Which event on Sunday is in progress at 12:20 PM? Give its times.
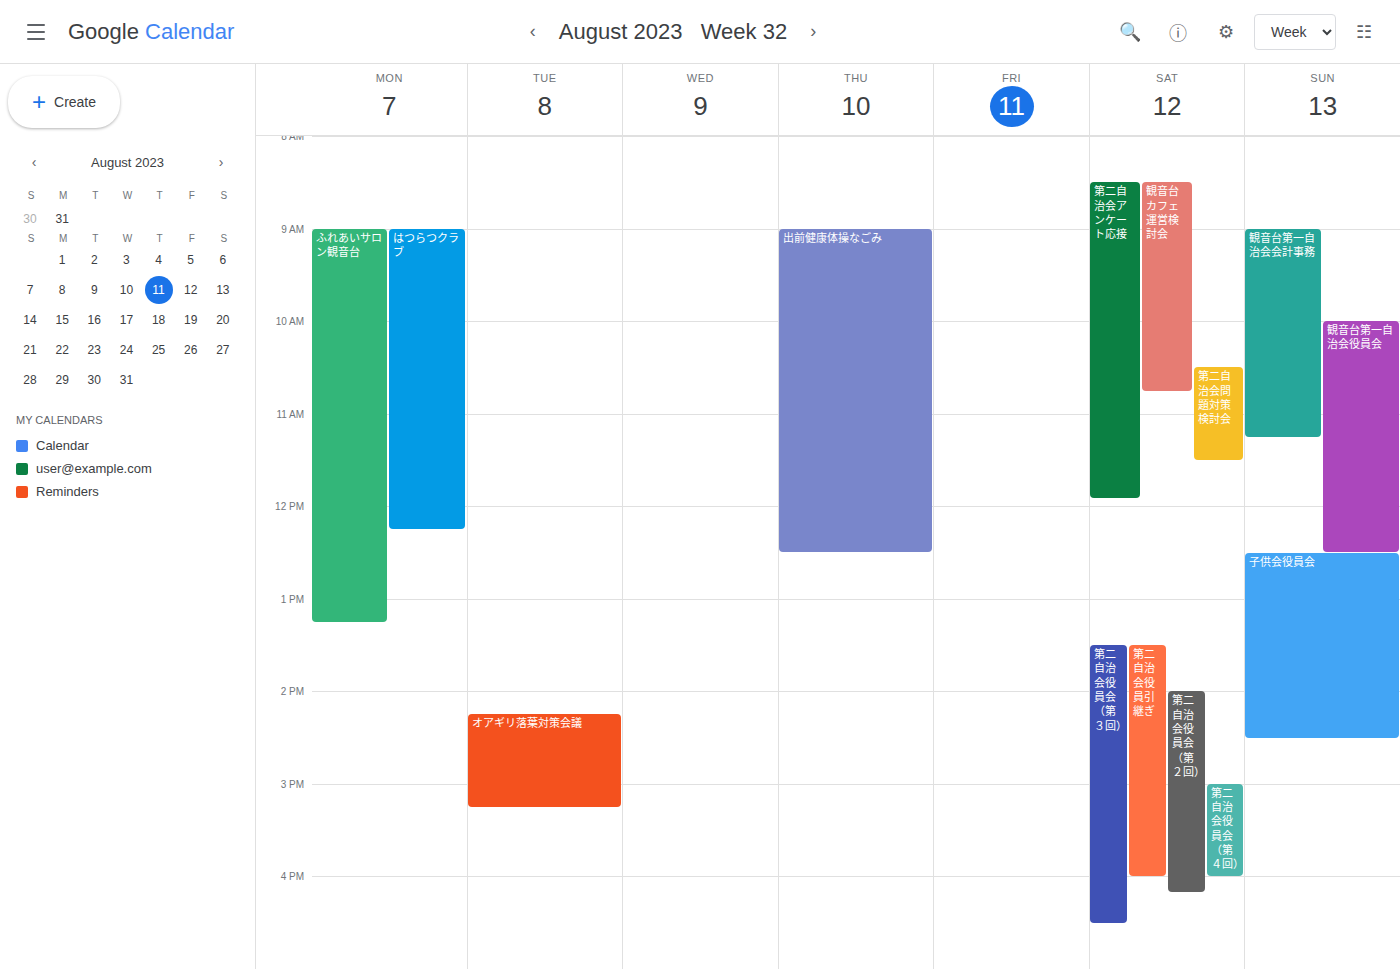
"観音台第一自治会役員会", 10:00 AM to 12:30 PM